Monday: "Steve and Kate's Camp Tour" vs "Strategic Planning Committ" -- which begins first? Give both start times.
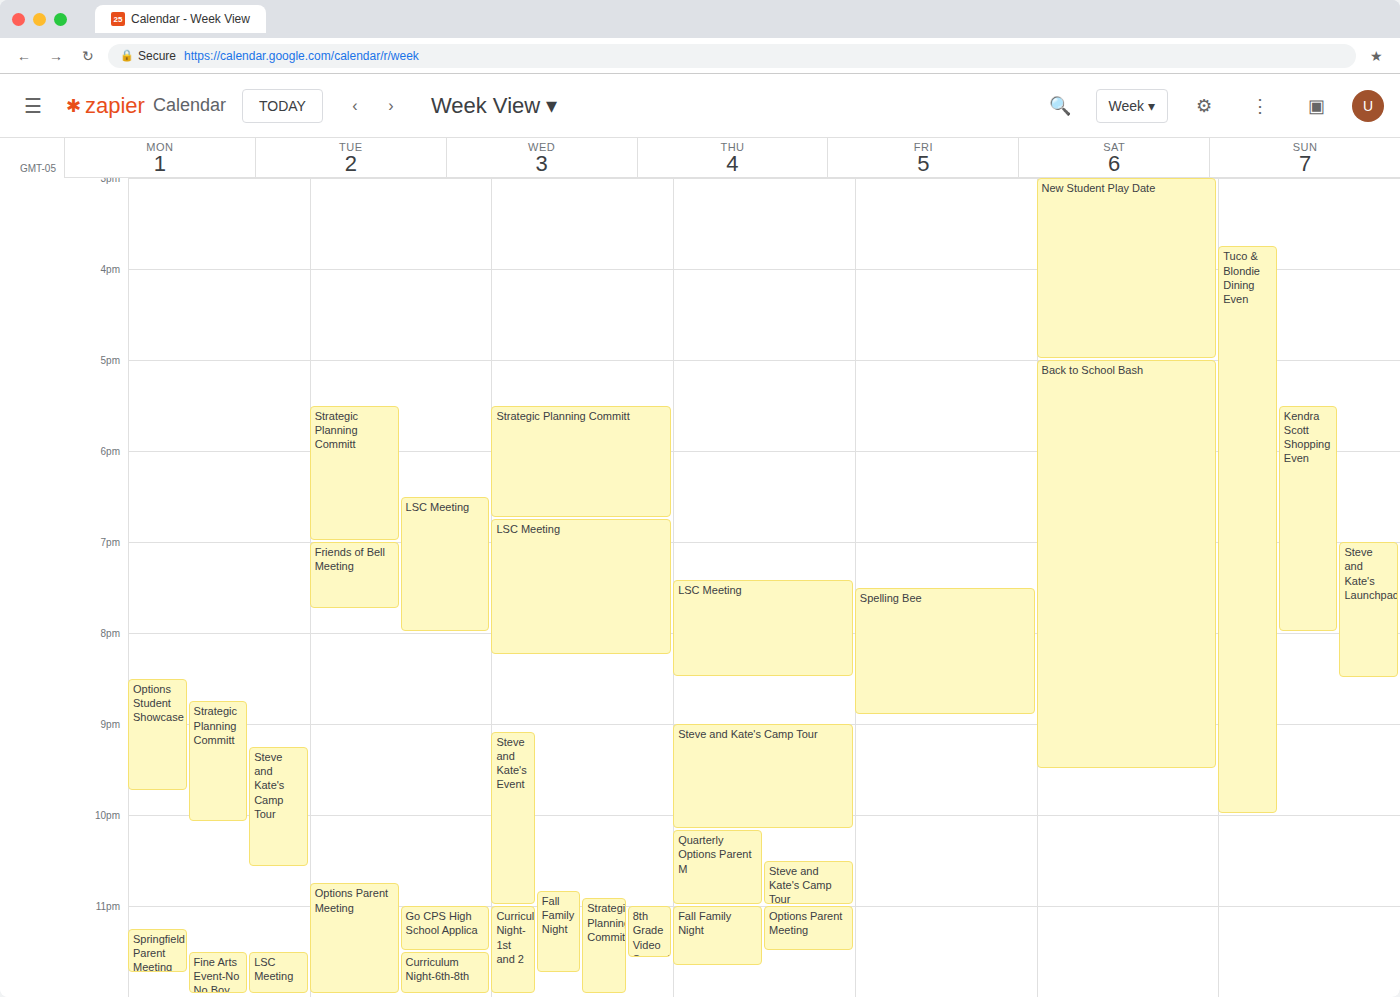
"Strategic Planning Committ" 20:45; "Steve and Kate's Camp Tour" 21:15.